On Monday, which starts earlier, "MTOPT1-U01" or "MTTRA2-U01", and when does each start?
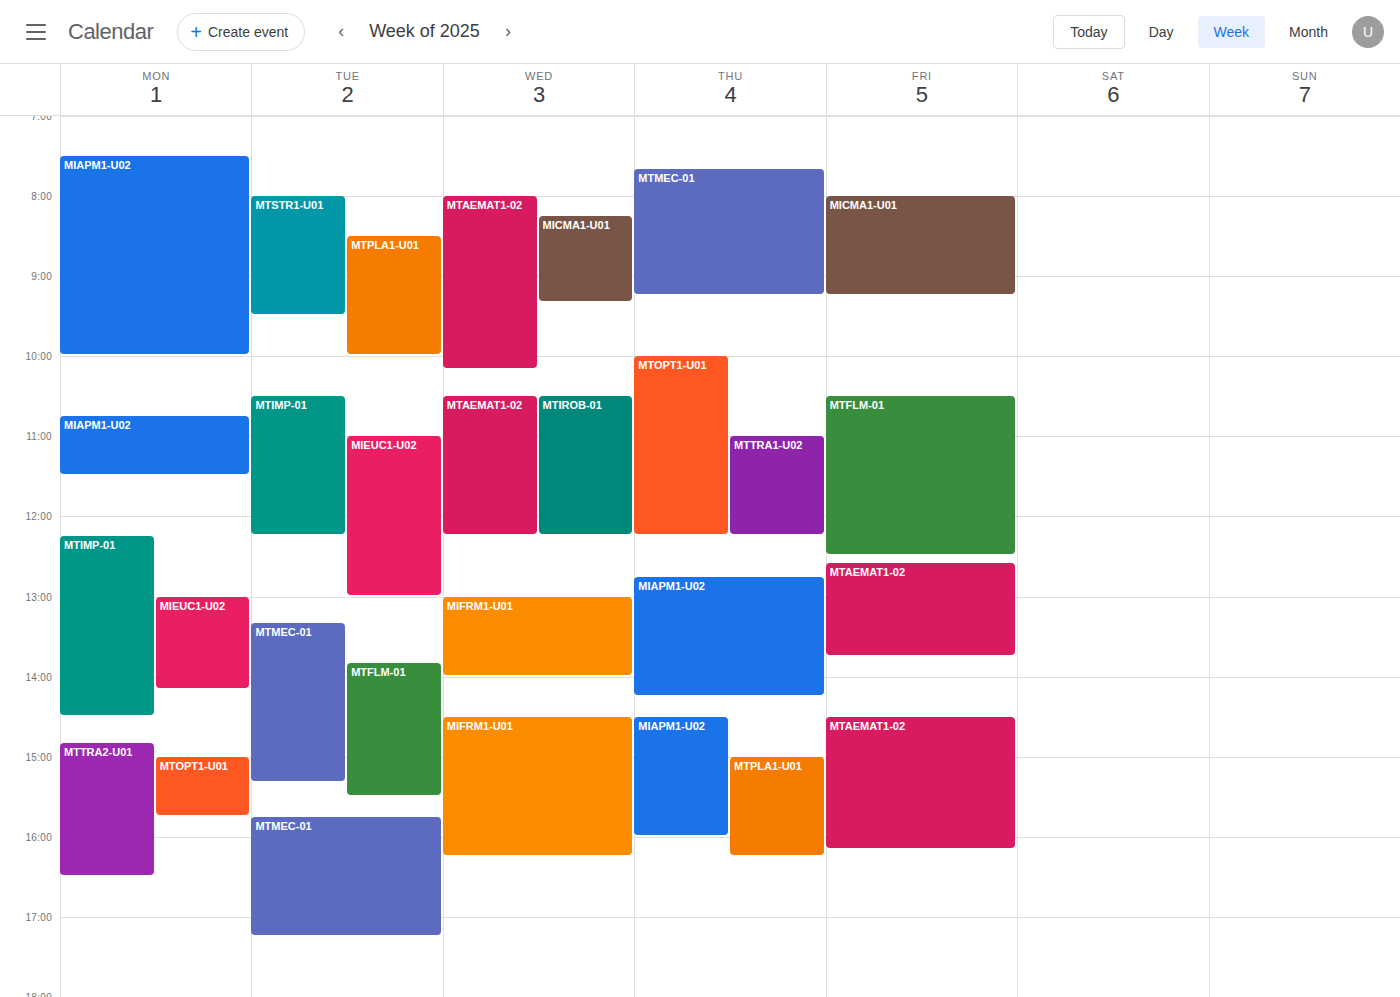
"MTTRA2-U01" 2:50 PM; "MTOPT1-U01" 3:00 PM.